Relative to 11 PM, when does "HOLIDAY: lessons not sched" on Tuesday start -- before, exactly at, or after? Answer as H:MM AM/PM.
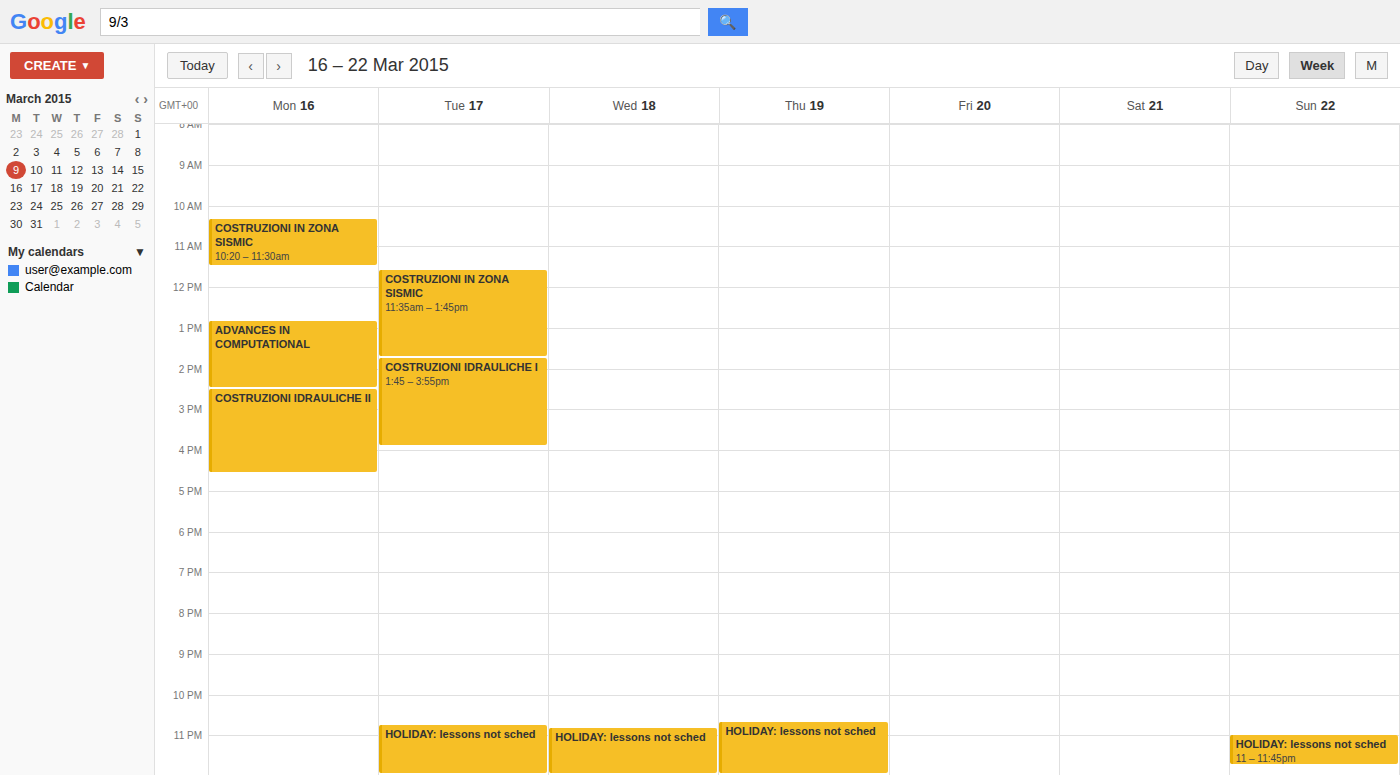
10:45 PM -- before 11 PM, 15 minutes above the 11 PM line.